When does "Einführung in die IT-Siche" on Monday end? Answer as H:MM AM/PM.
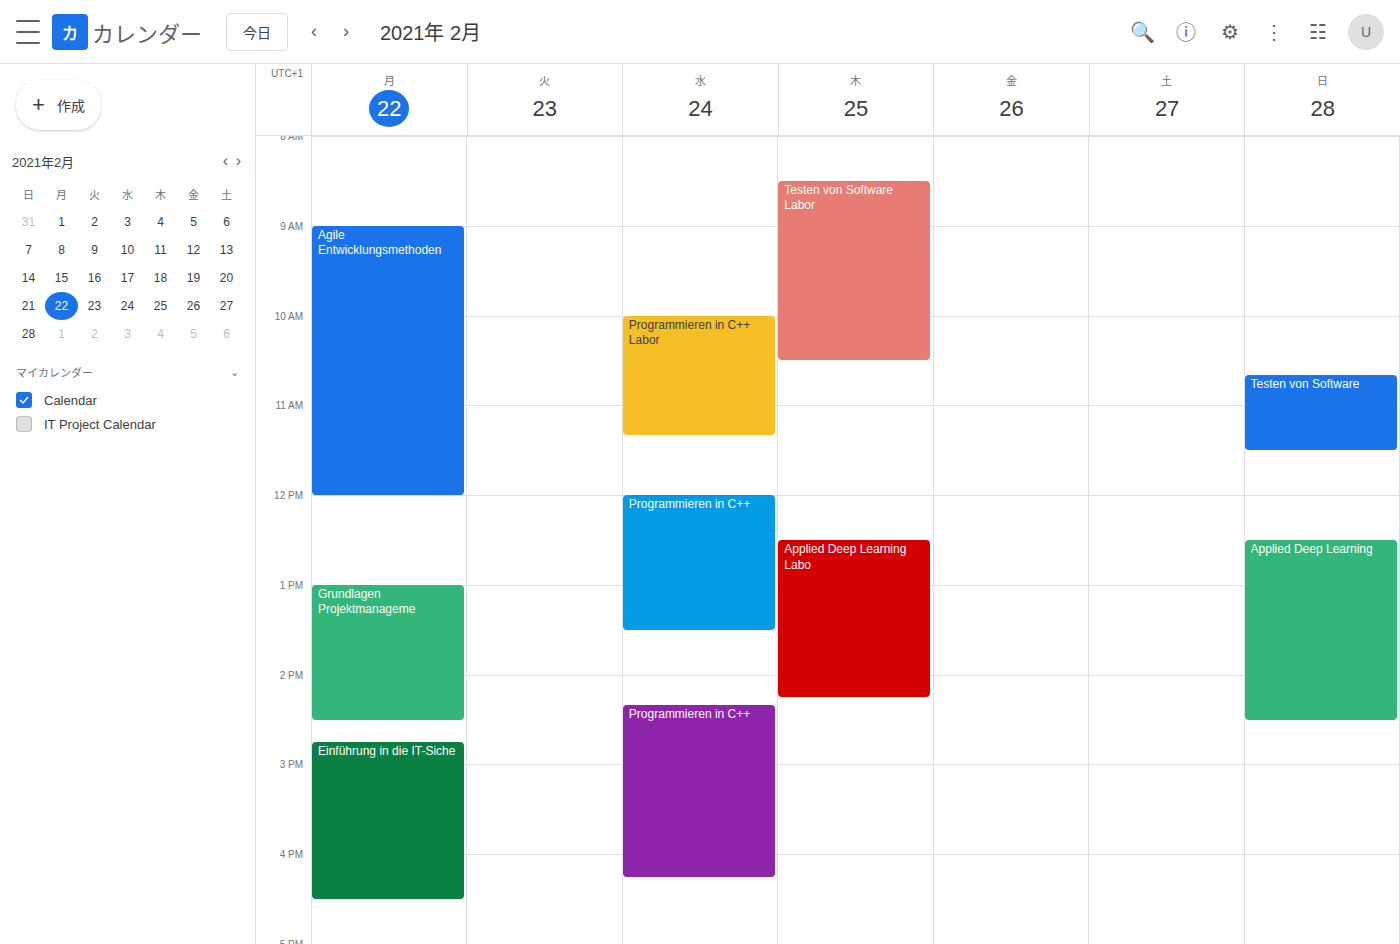
4:30 PM